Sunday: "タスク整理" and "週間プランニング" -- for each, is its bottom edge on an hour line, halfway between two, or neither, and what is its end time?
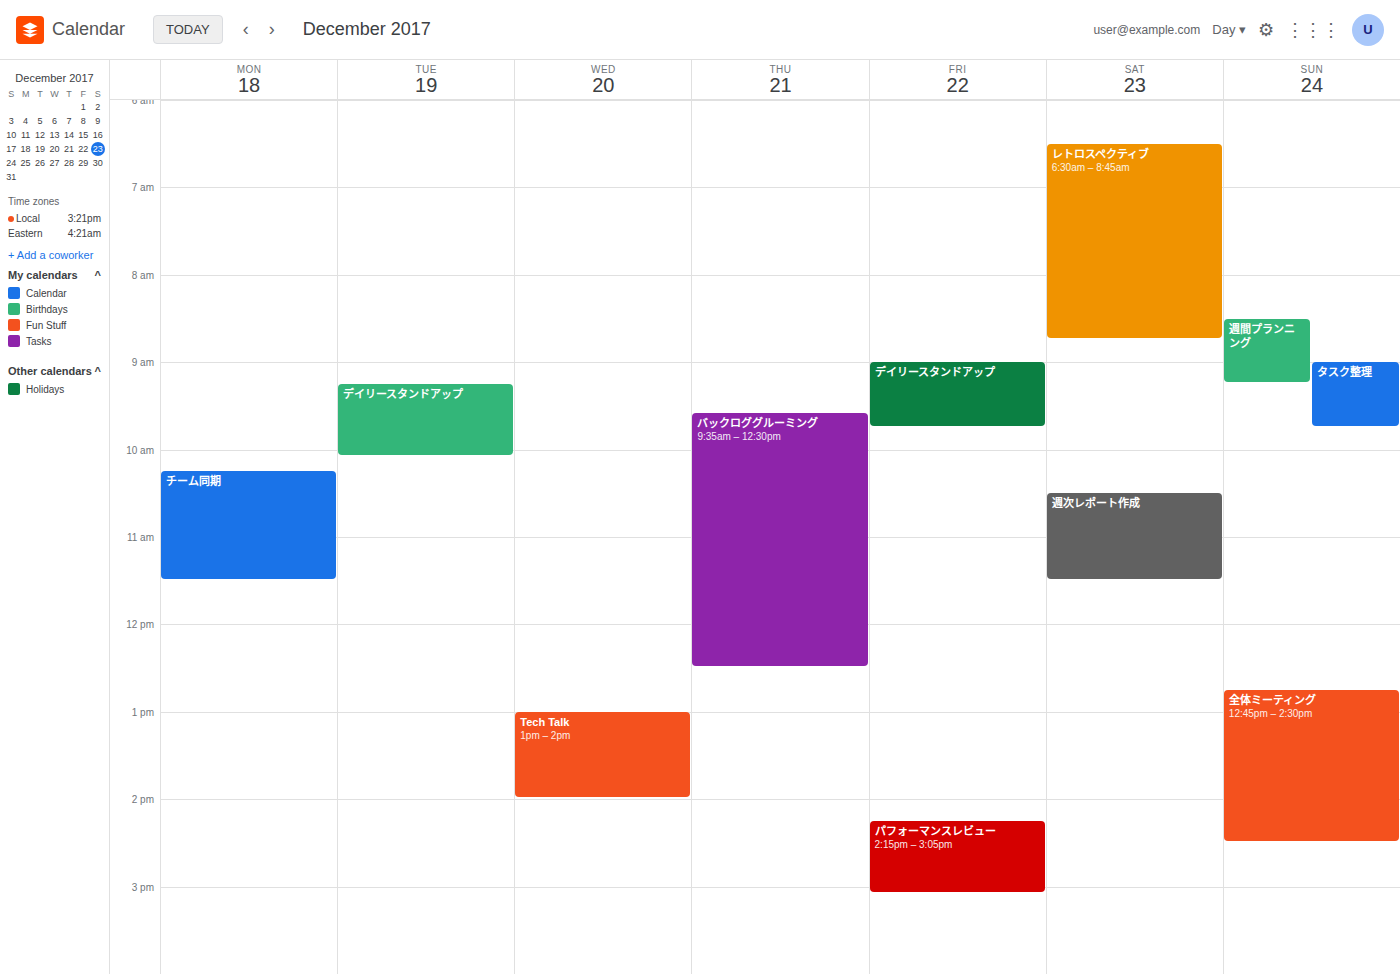
"タスク整理": 9:45 AM, neither: three quarters of the way from the 9 AM line to the 10 AM line. "週間プランニング": 9:15 AM, neither: a quarter of the way from the 9 AM line to the 10 AM line.